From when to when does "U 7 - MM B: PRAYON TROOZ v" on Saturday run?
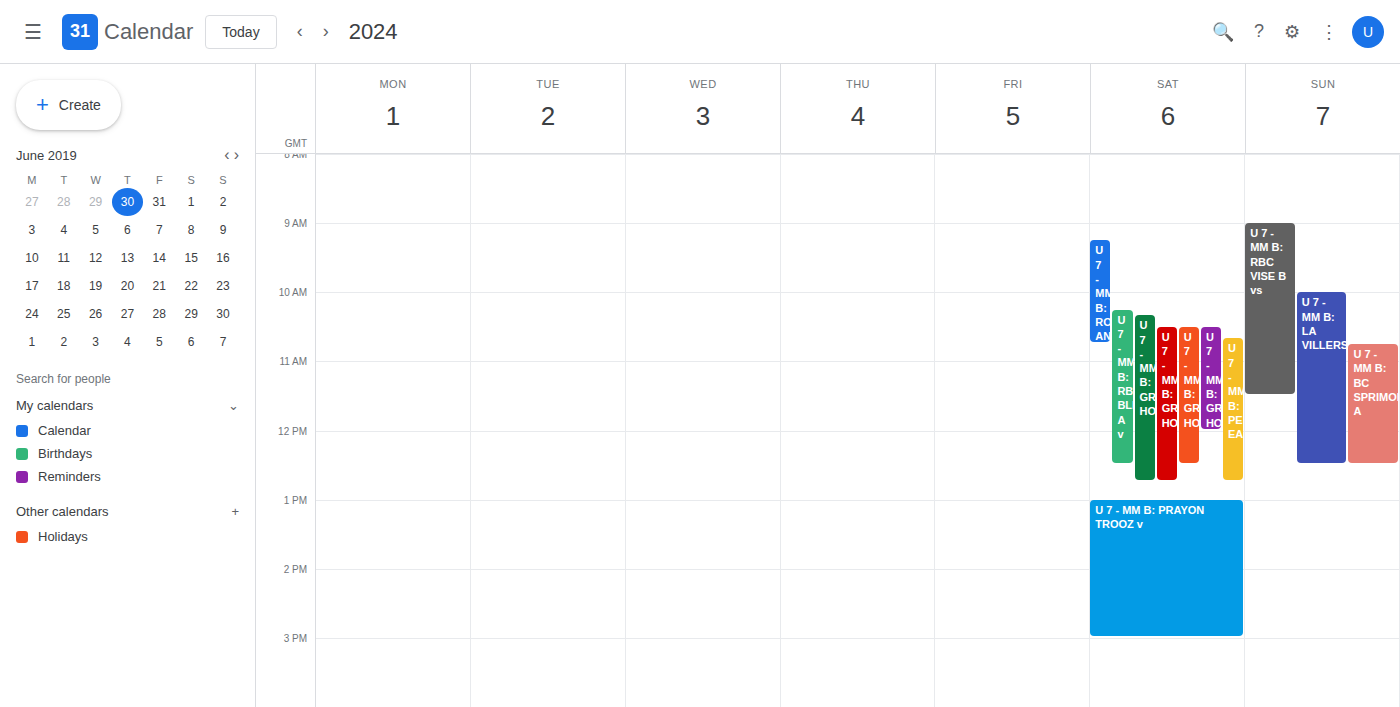
13:00 to 15:00